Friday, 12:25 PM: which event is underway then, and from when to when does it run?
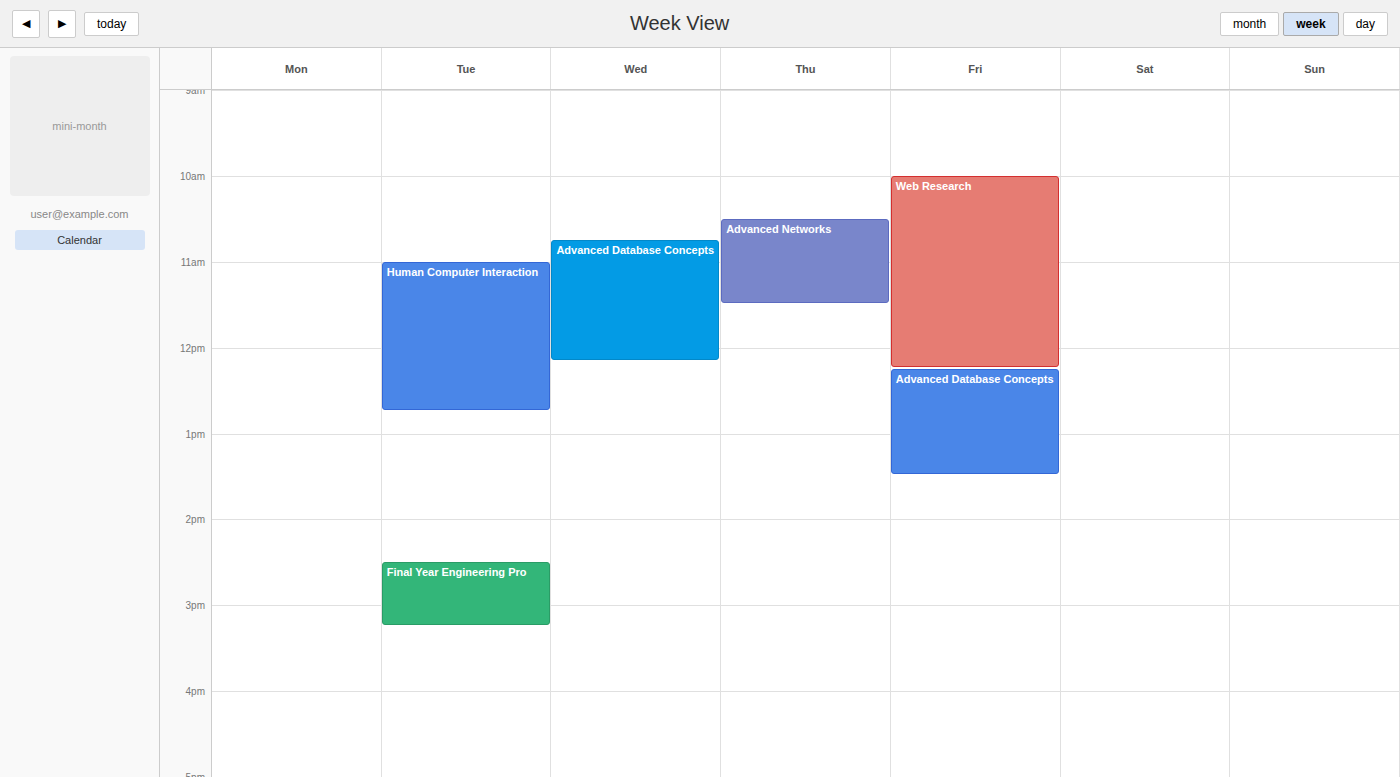
"Advanced Database Concepts", 12:15 PM to 1:30 PM